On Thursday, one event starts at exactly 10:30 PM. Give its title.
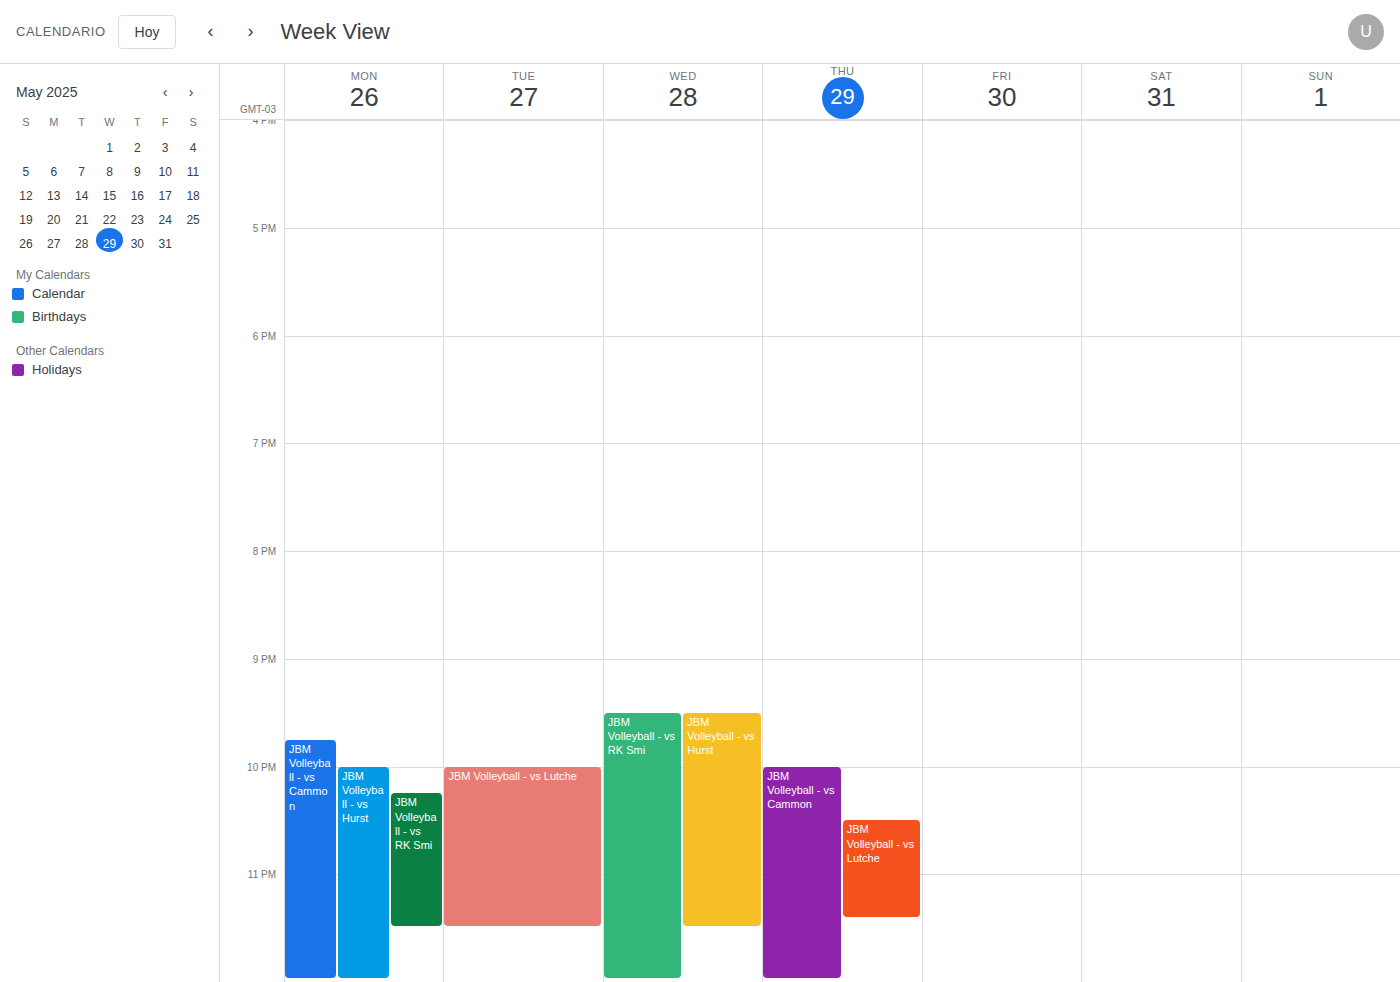
"JBM Volleyball - vs Lutche"